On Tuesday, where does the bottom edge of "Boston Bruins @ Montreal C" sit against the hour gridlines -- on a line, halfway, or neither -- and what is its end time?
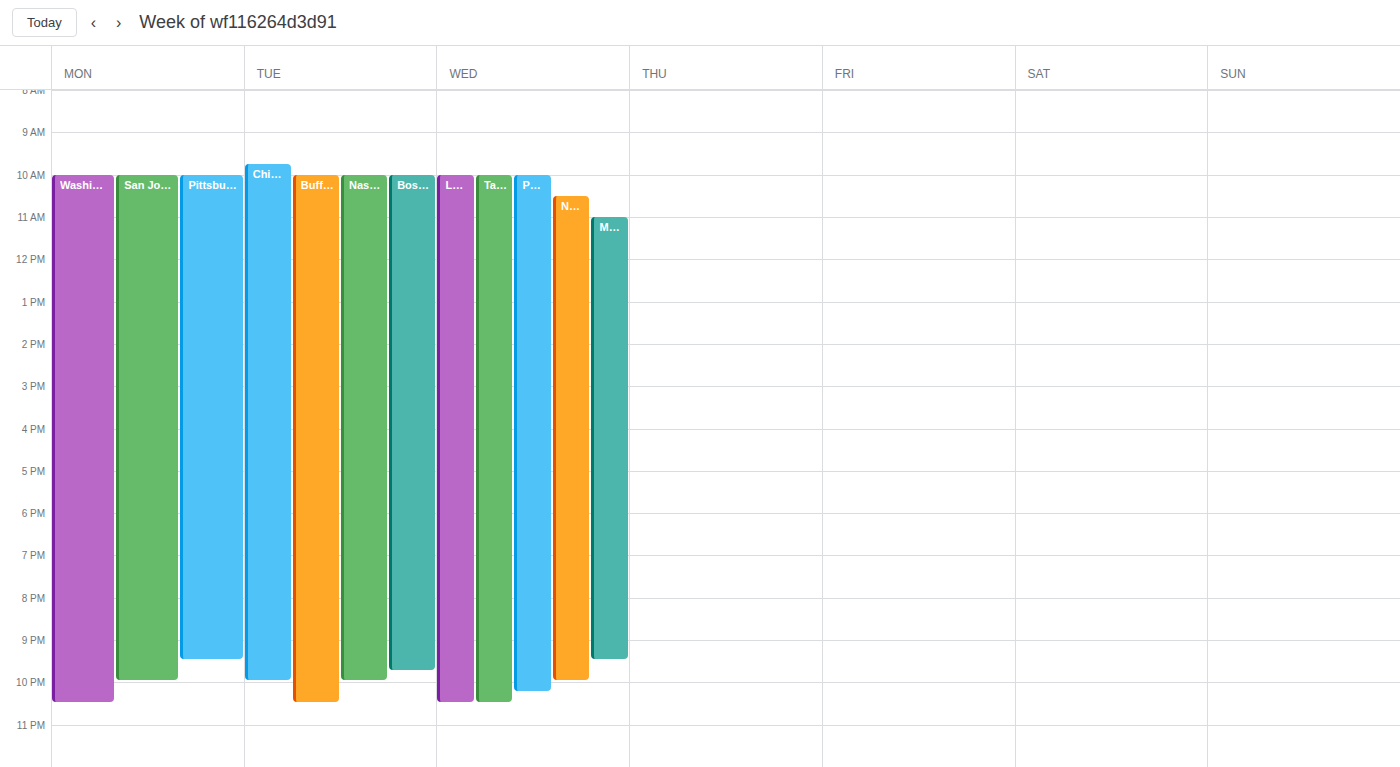
9:45 PM -- neither: three quarters of the way from the 9 PM line to the 10 PM line.